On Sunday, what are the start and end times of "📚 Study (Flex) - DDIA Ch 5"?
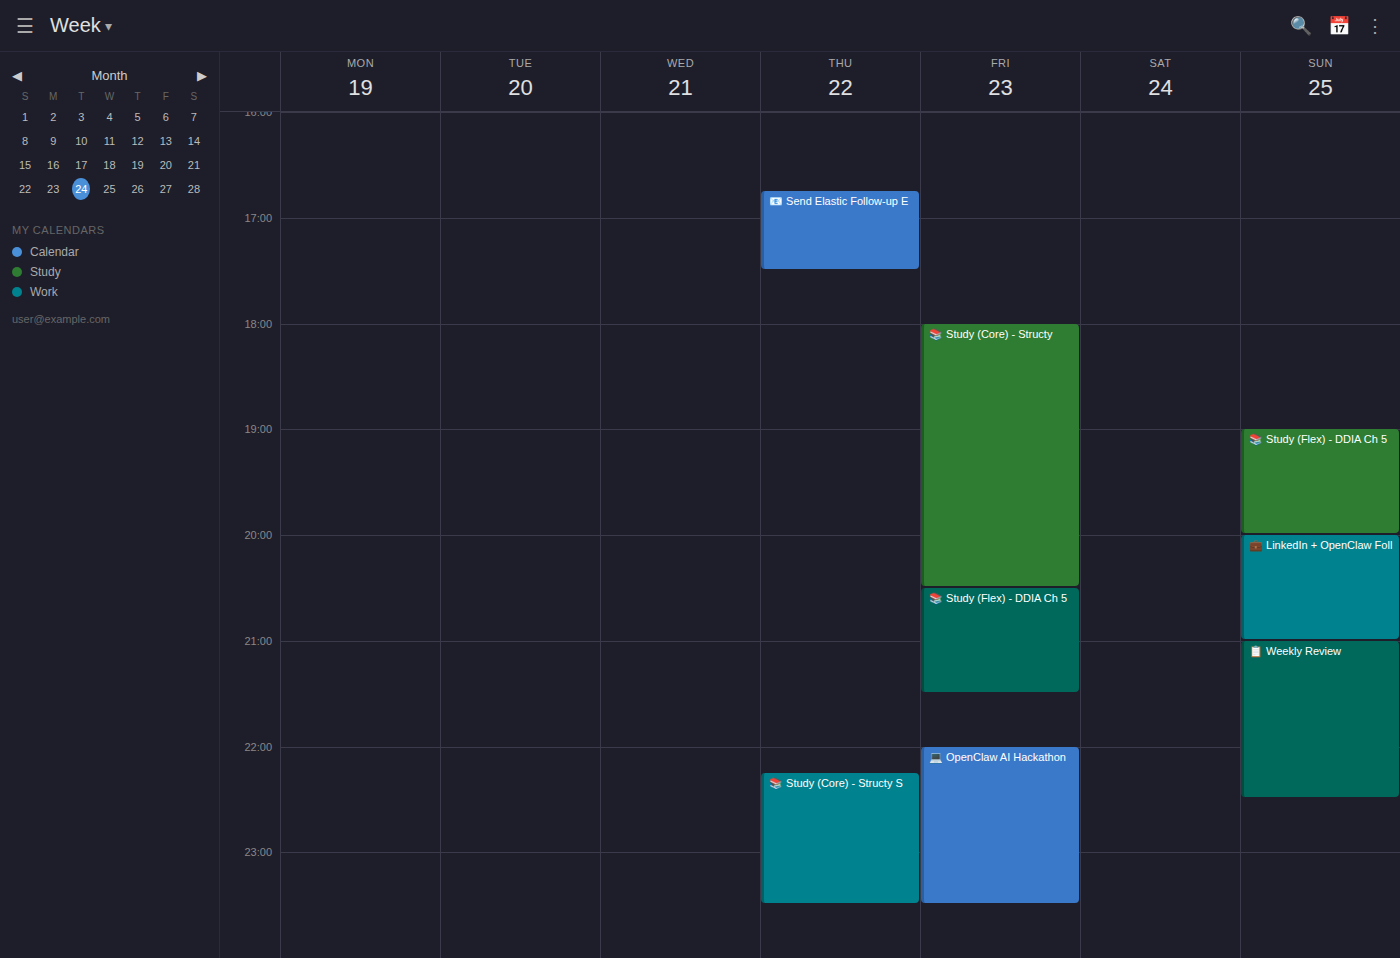
7:00 PM to 8:00 PM